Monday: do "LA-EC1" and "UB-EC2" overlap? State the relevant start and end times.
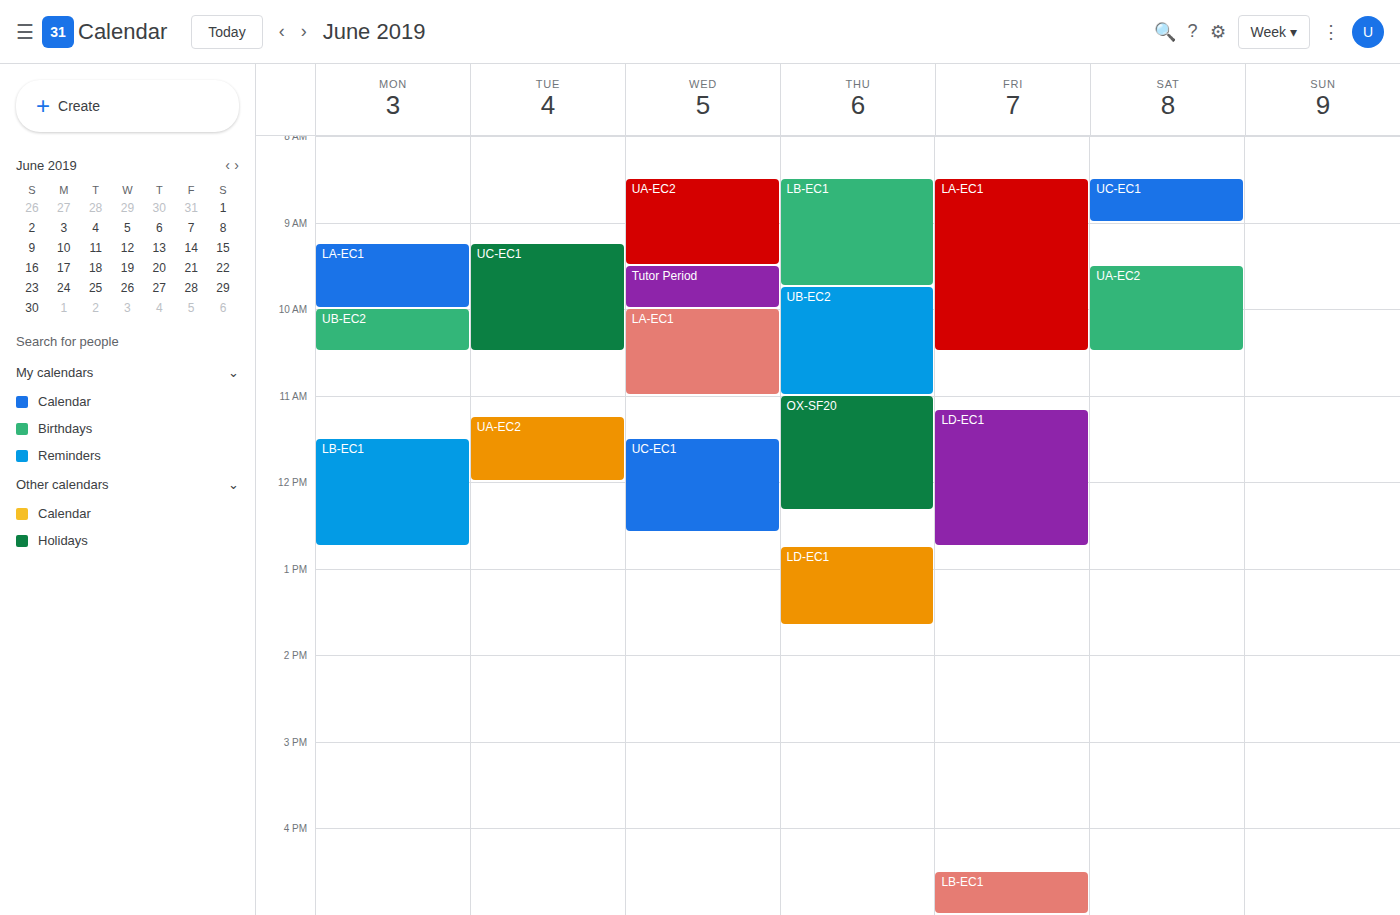
"LA-EC1" ends at 10:00, exactly when "UB-EC2" starts -- they touch but do not overlap.